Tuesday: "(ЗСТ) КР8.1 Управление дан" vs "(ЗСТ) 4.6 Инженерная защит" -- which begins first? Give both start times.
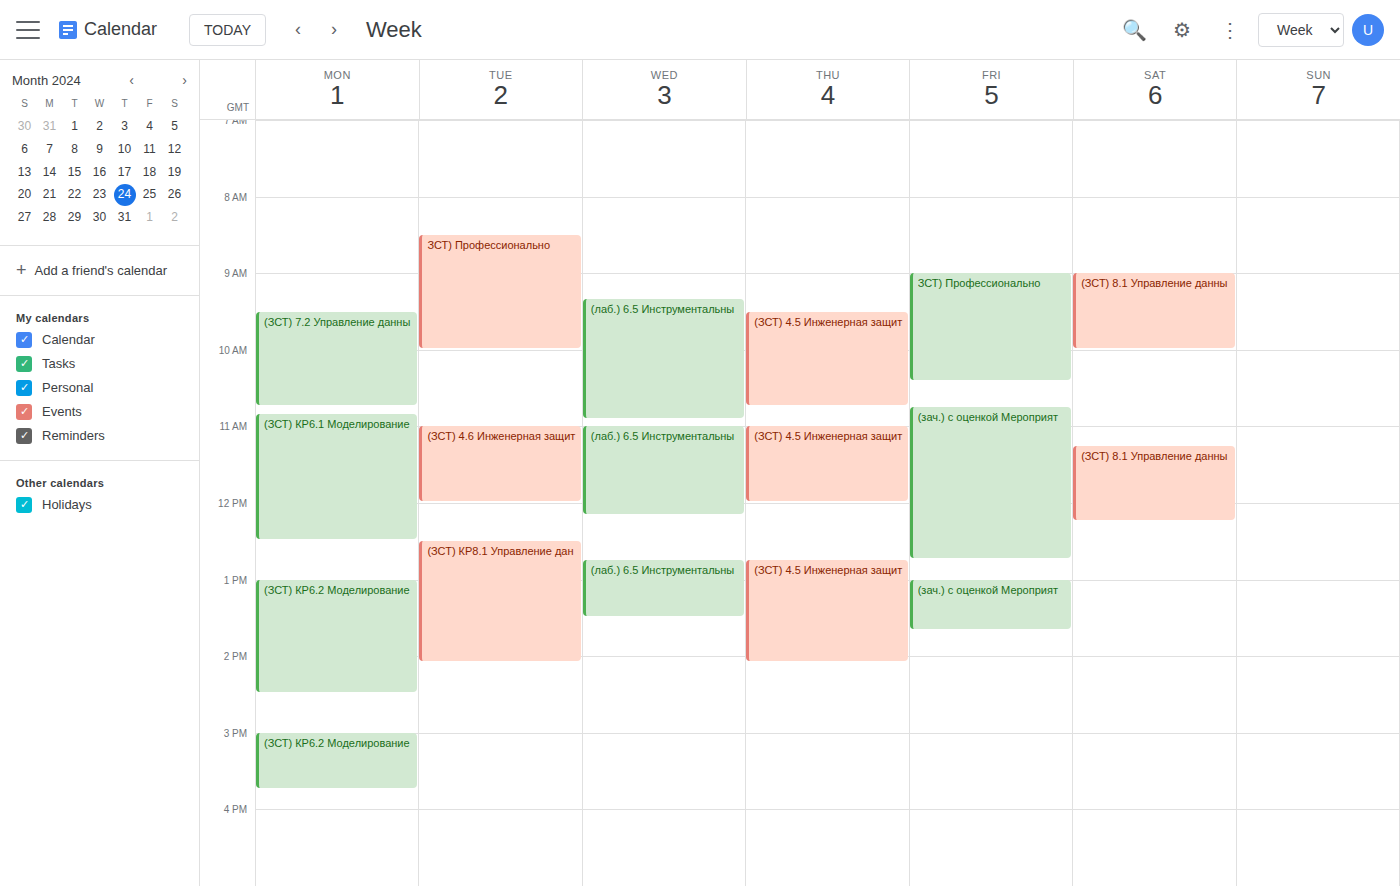
"(ЗСТ) 4.6 Инженерная защит" 11:00 AM; "(ЗСТ) КР8.1 Управление дан" 12:30 PM.